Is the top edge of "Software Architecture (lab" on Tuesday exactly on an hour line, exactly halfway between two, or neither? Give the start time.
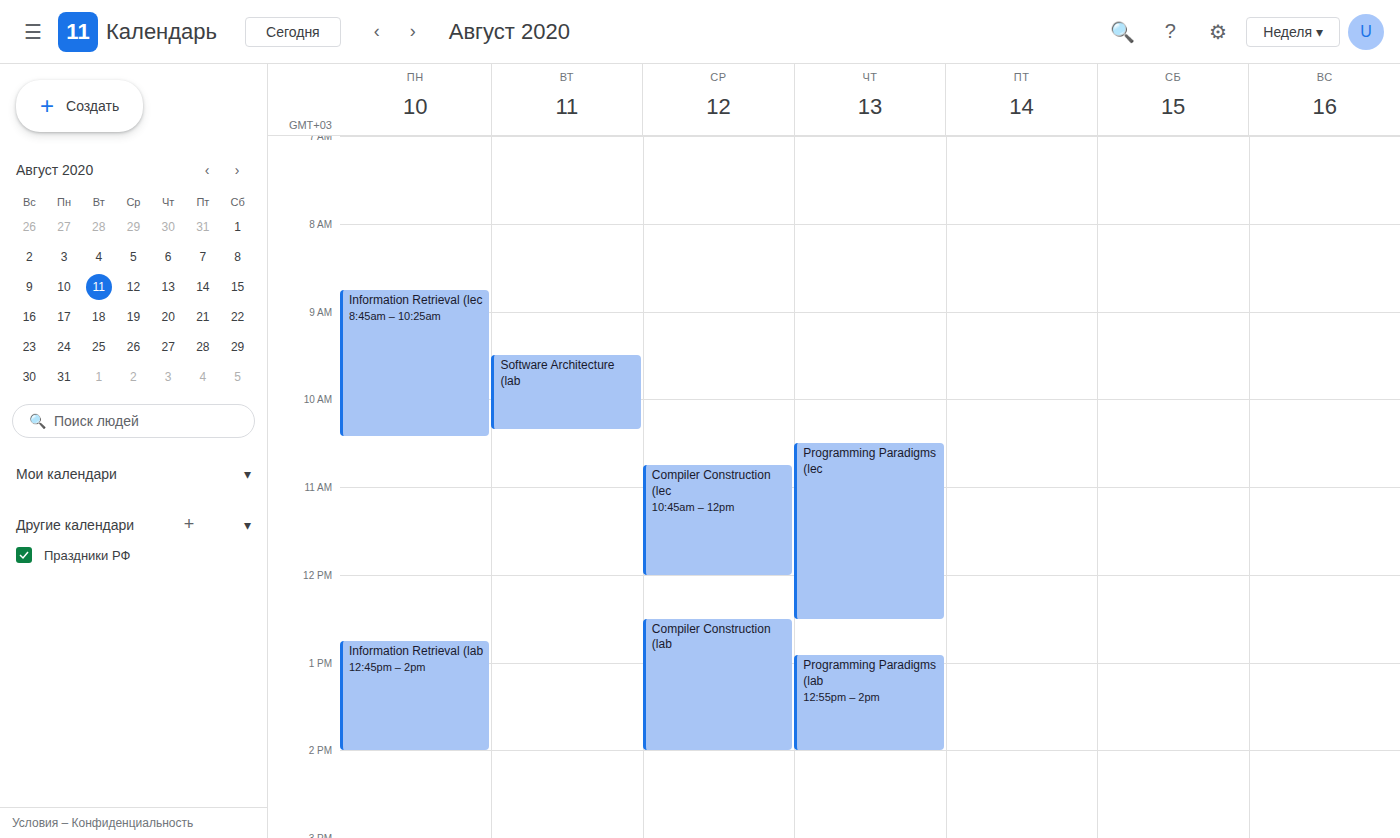
9:30 AM -- halfway between the 9 AM and 10 AM lines.